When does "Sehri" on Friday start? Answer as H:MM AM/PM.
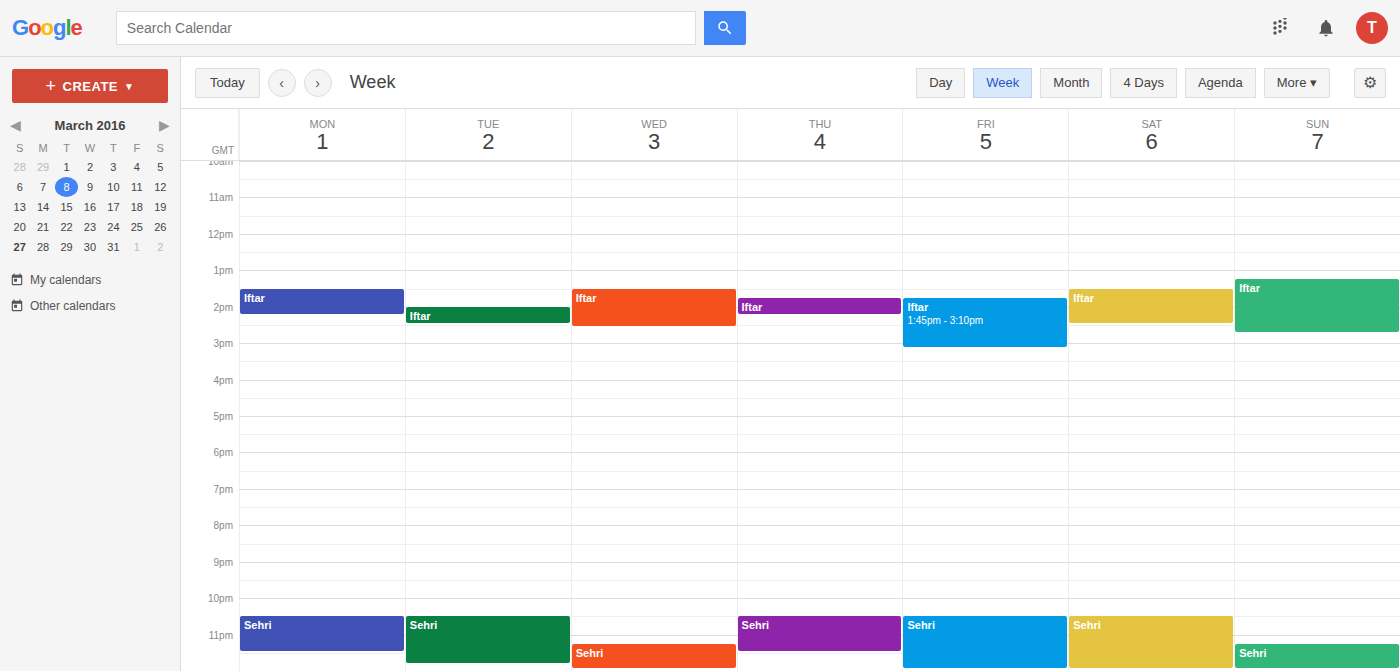
10:30 PM